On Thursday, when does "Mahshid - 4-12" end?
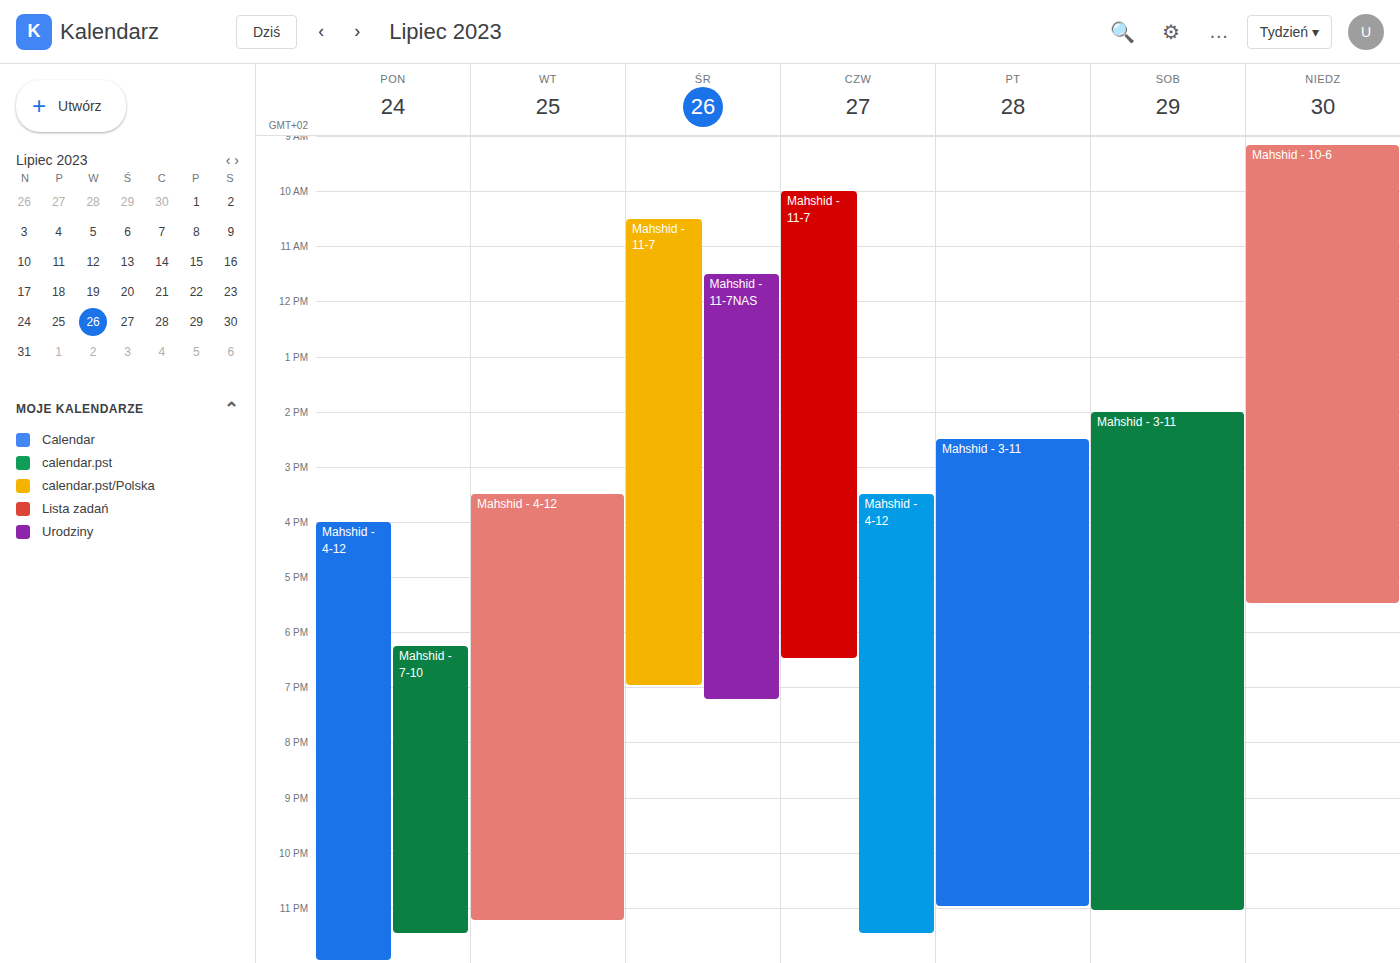
11:30 PM